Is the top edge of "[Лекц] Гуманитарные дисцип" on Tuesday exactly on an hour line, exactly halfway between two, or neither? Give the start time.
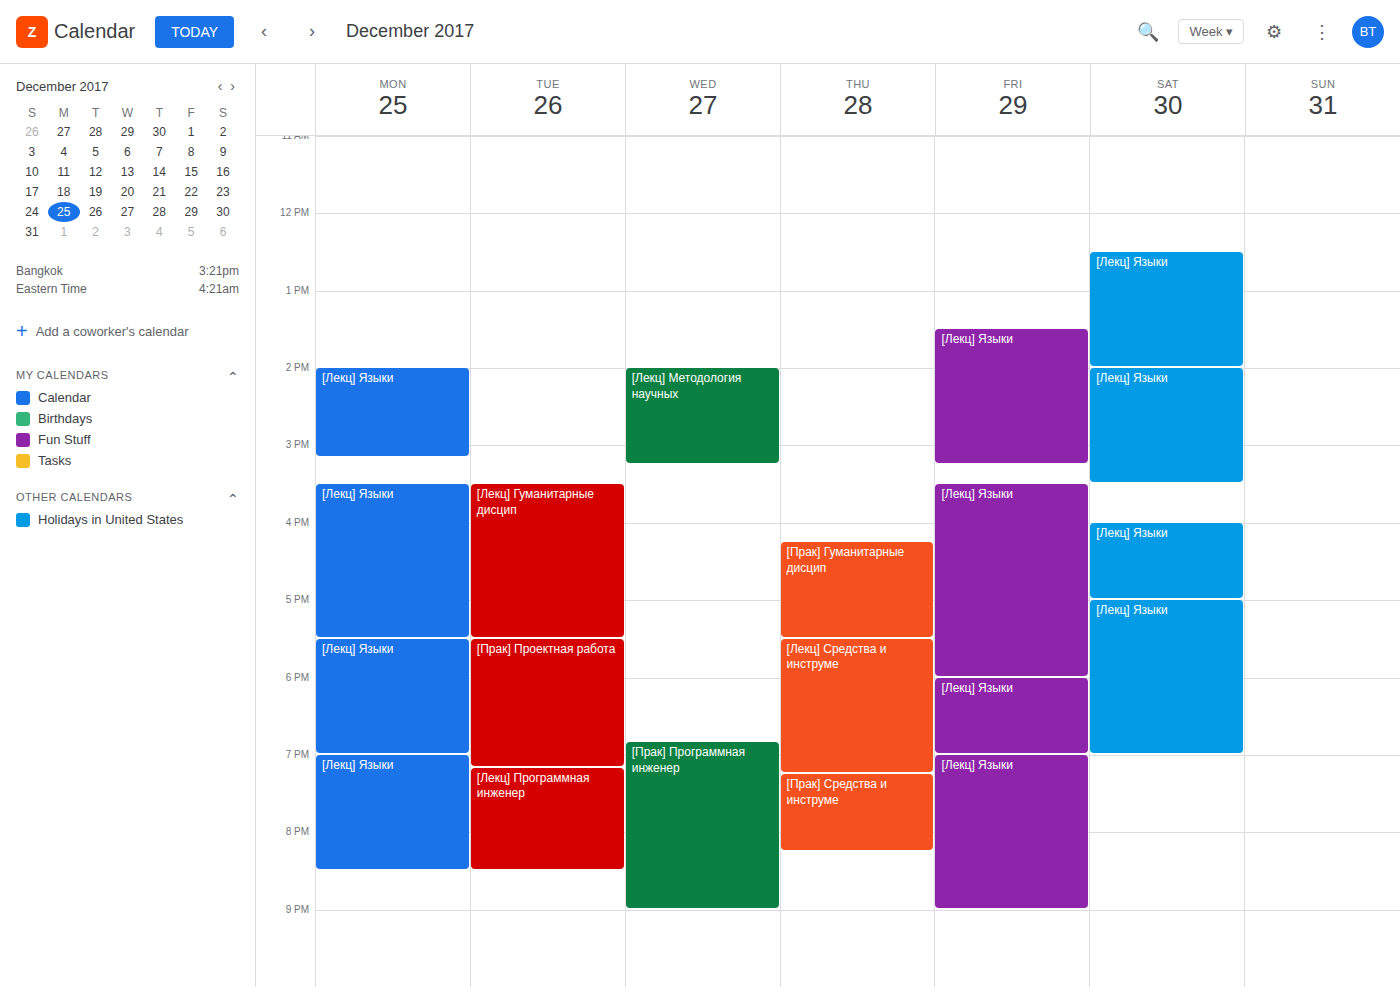
3:30 PM -- halfway between the 3 PM and 4 PM lines.